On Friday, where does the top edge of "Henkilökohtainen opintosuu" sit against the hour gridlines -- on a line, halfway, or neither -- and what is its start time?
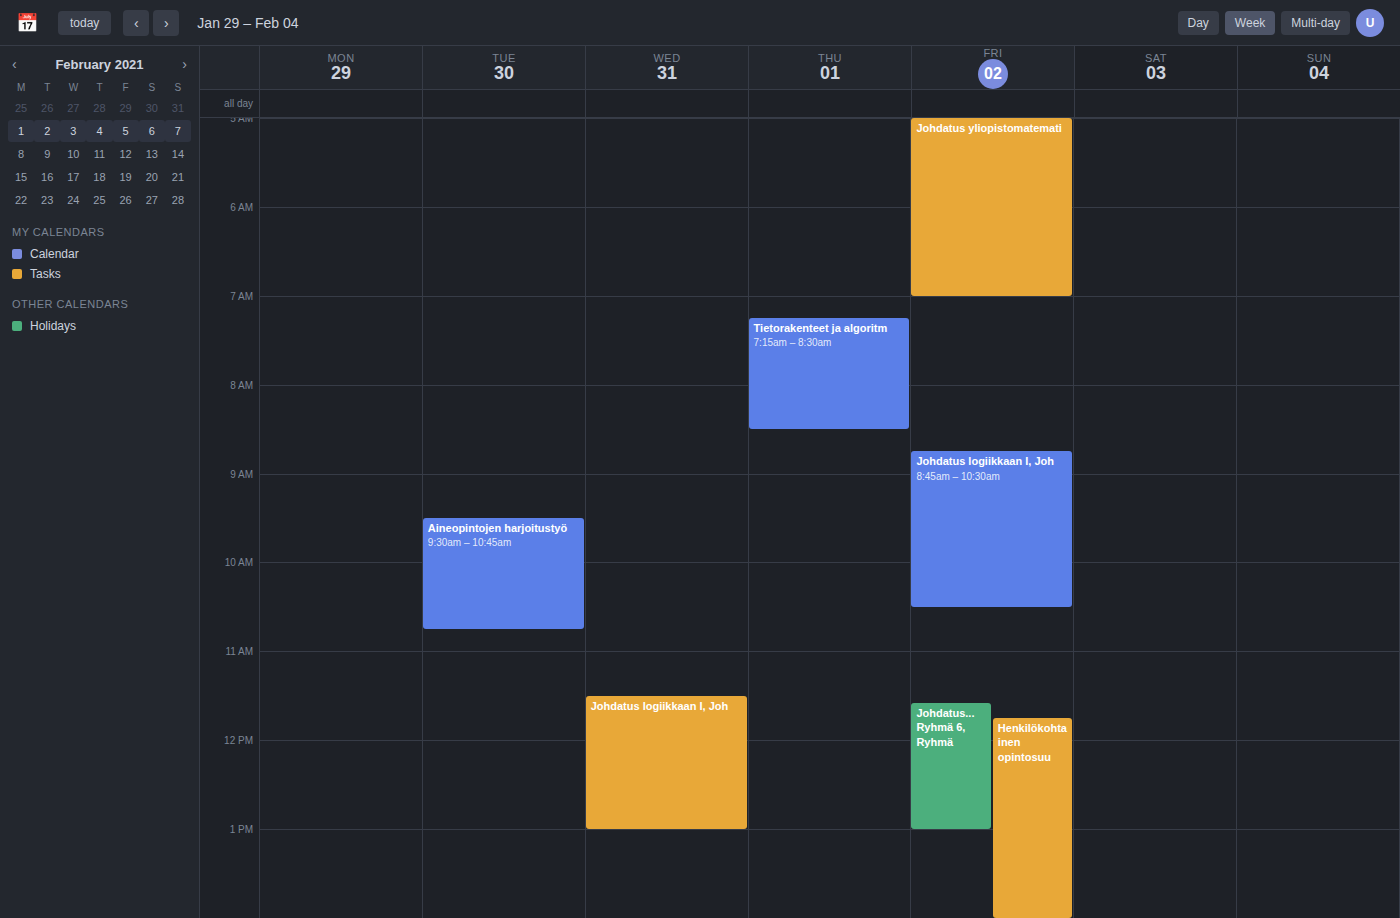
11:45 -- neither: three quarters of the way from the 11:00 line to the 12:00 line.